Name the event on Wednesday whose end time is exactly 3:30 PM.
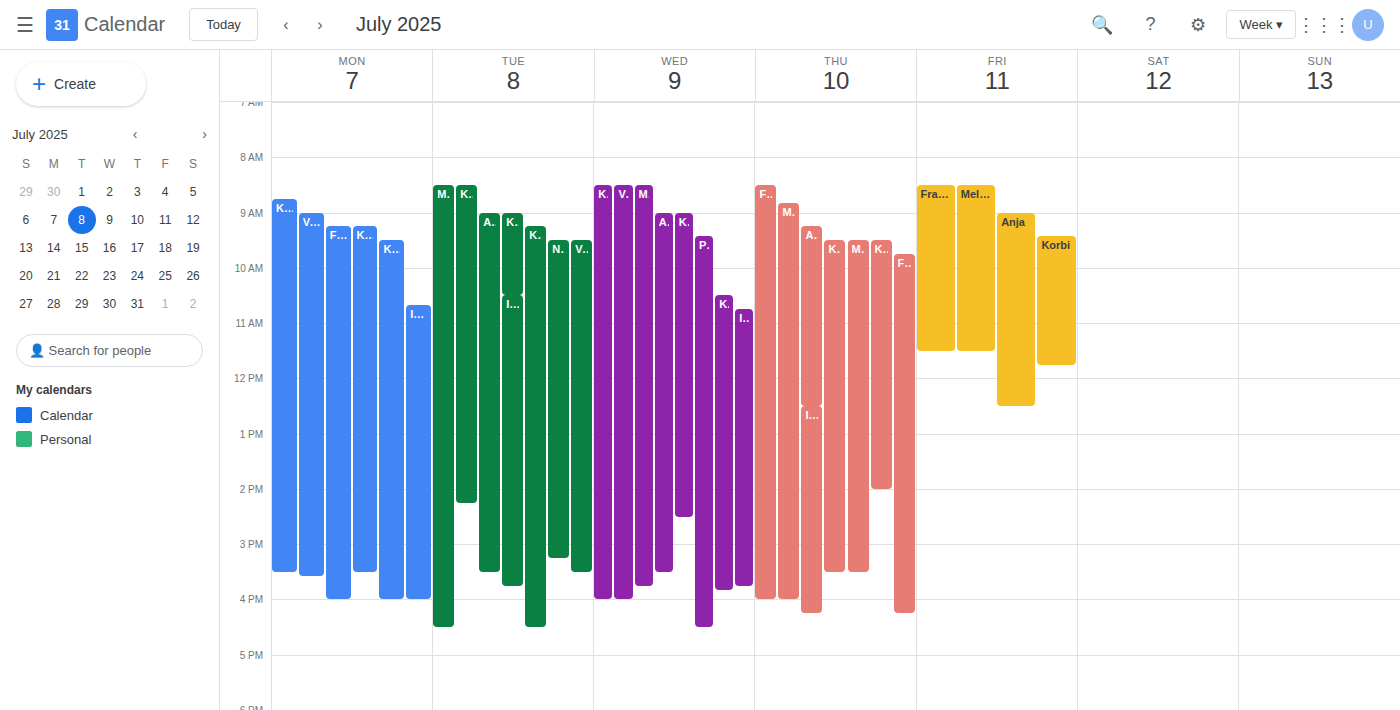
"Adrian"